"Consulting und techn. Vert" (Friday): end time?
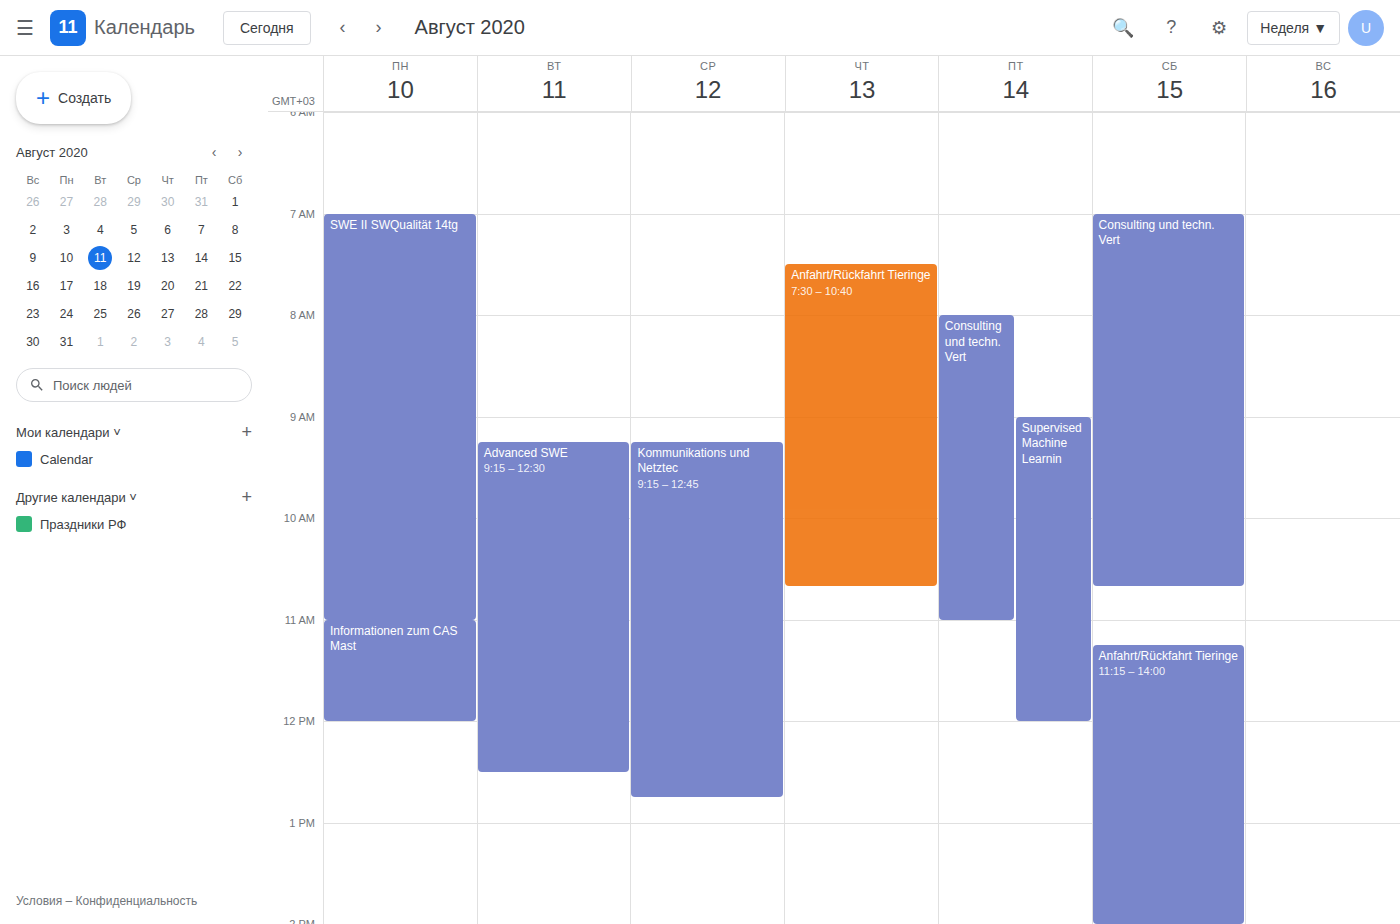
11:00 AM